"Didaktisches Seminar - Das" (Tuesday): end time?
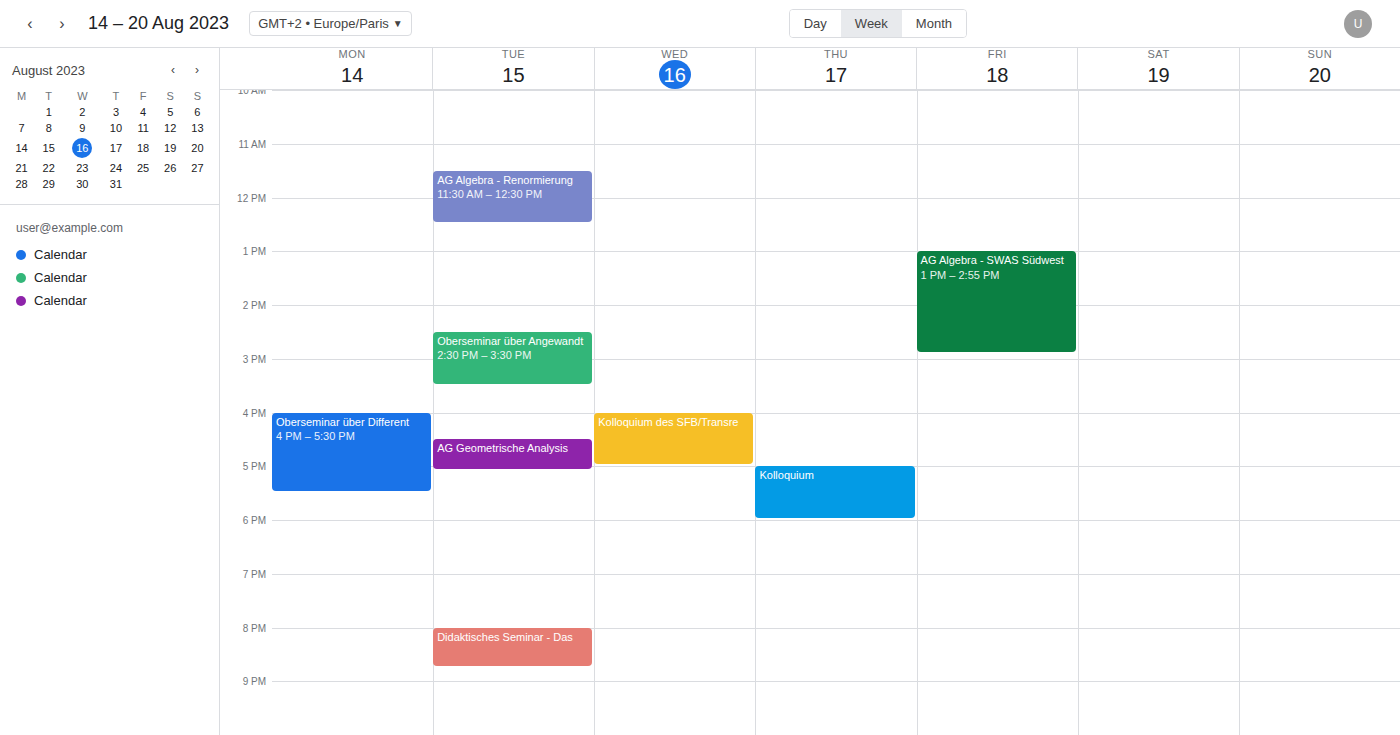
8:45 PM